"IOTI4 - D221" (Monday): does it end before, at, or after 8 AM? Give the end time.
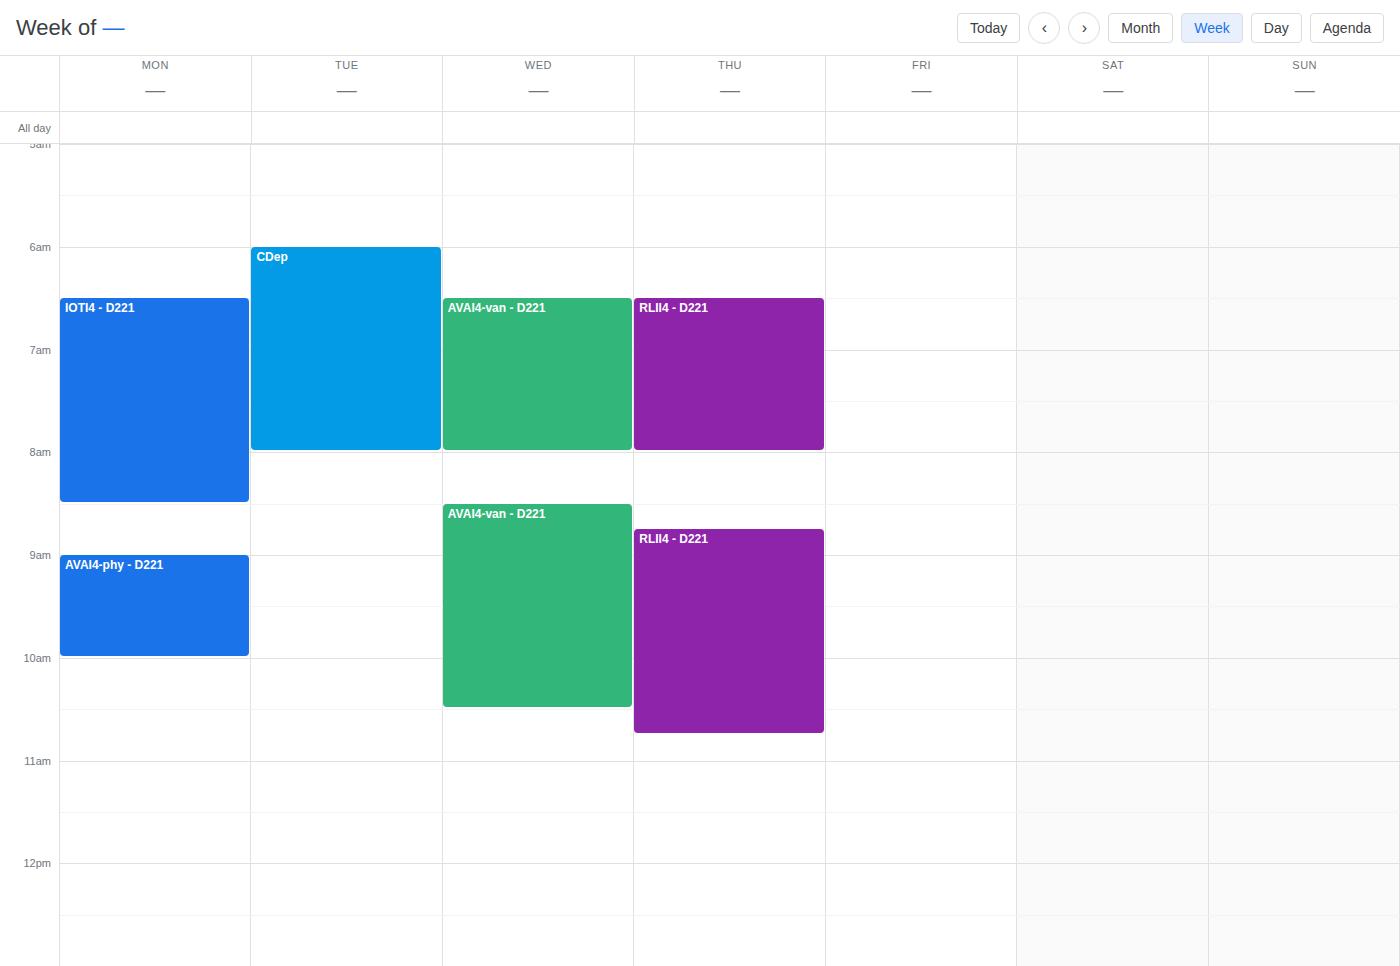
8:30 AM -- after 8 AM, 30 minutes below the 8 AM line.